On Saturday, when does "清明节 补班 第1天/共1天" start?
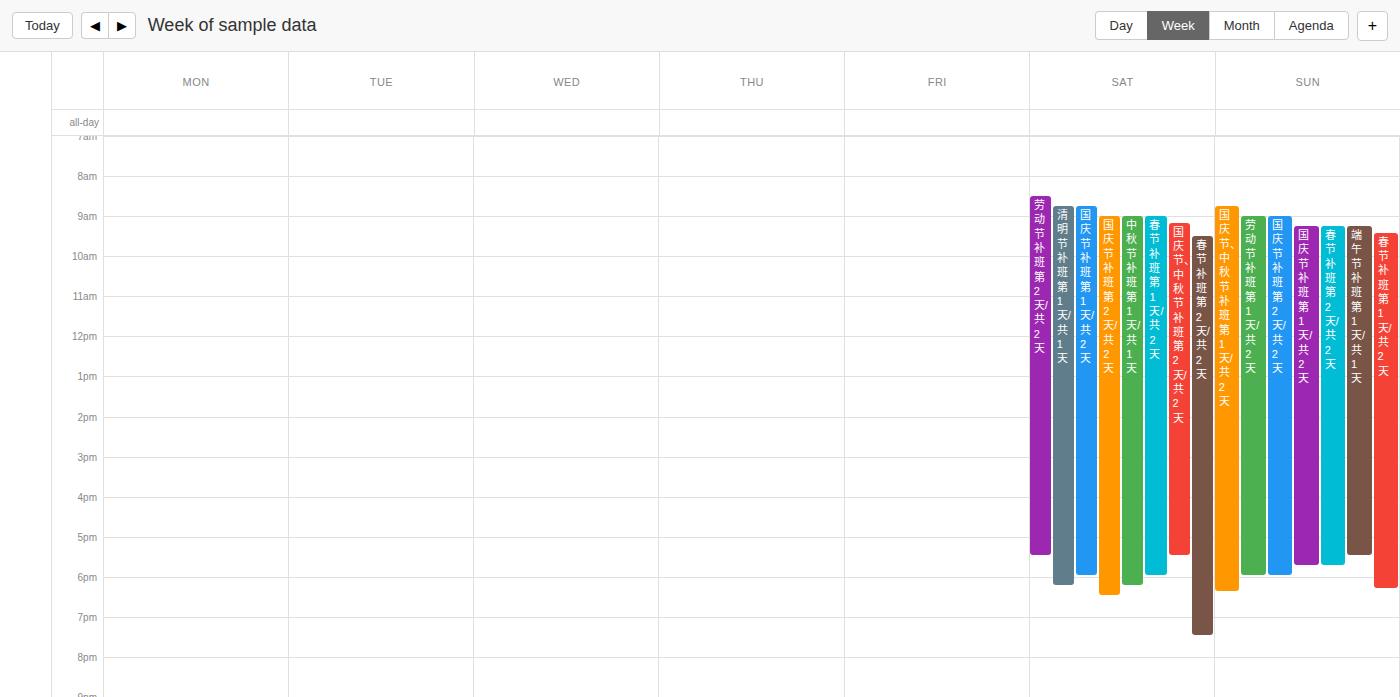
8:45 AM